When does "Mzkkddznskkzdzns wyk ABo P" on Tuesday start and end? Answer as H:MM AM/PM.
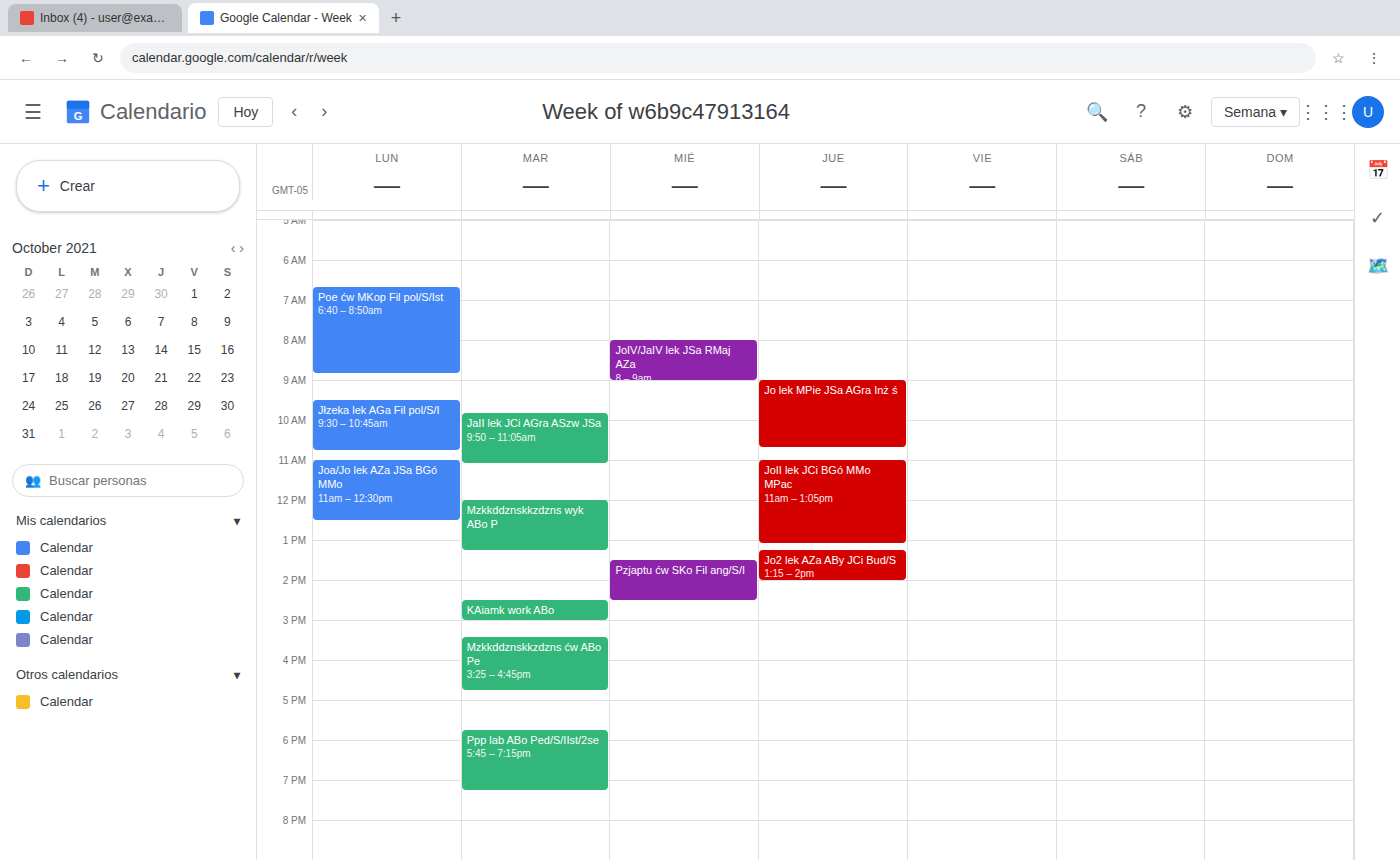
12:00 PM to 1:15 PM